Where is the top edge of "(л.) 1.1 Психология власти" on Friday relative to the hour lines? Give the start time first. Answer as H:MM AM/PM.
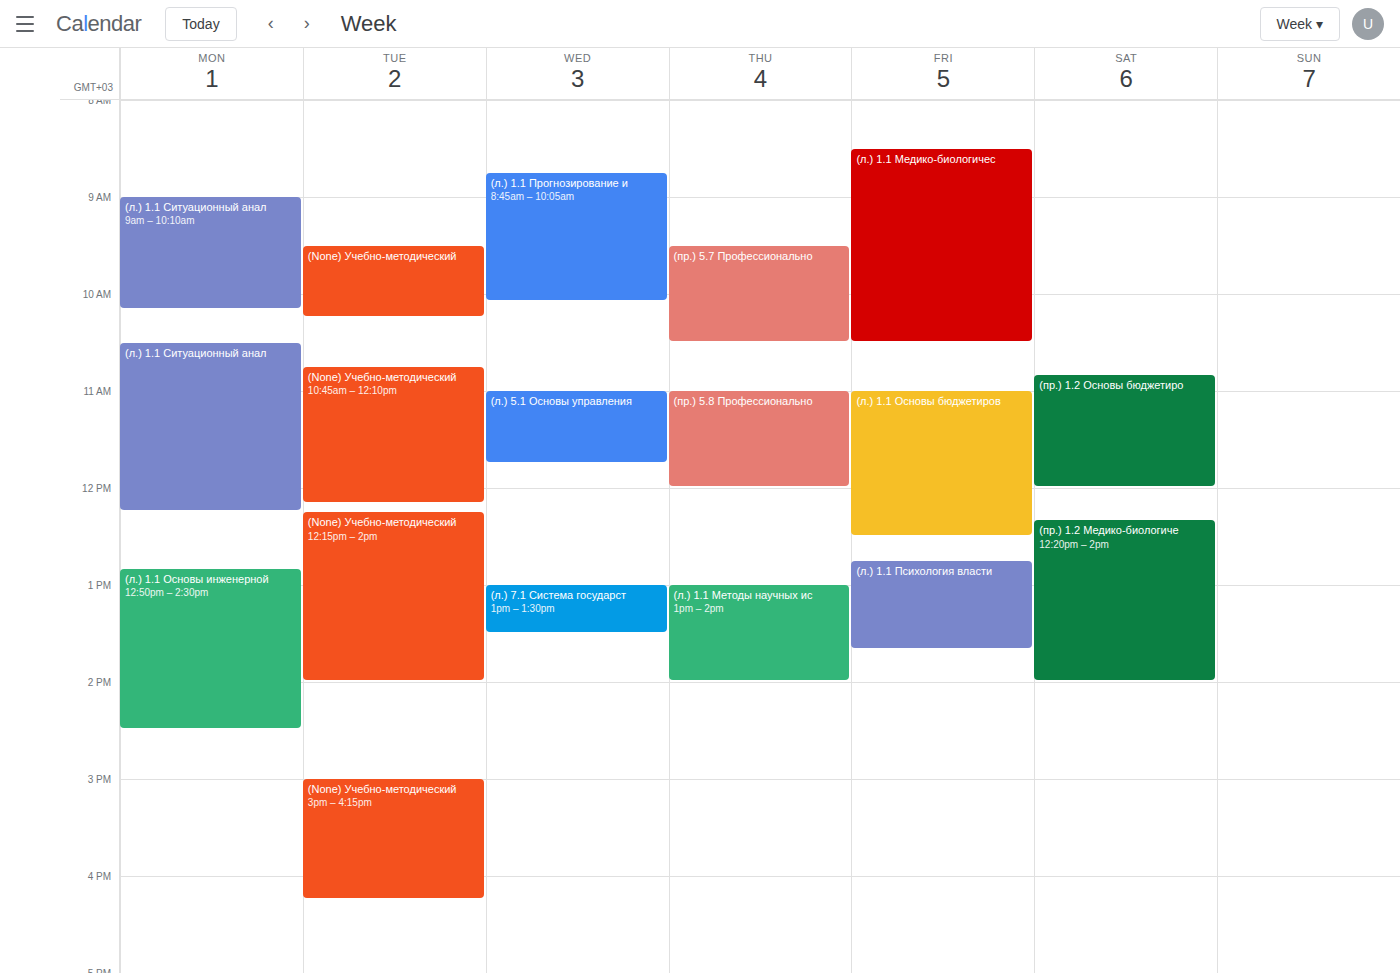
12:45 PM -- neither: three quarters of the way from the 12 PM line to the 1 PM line.